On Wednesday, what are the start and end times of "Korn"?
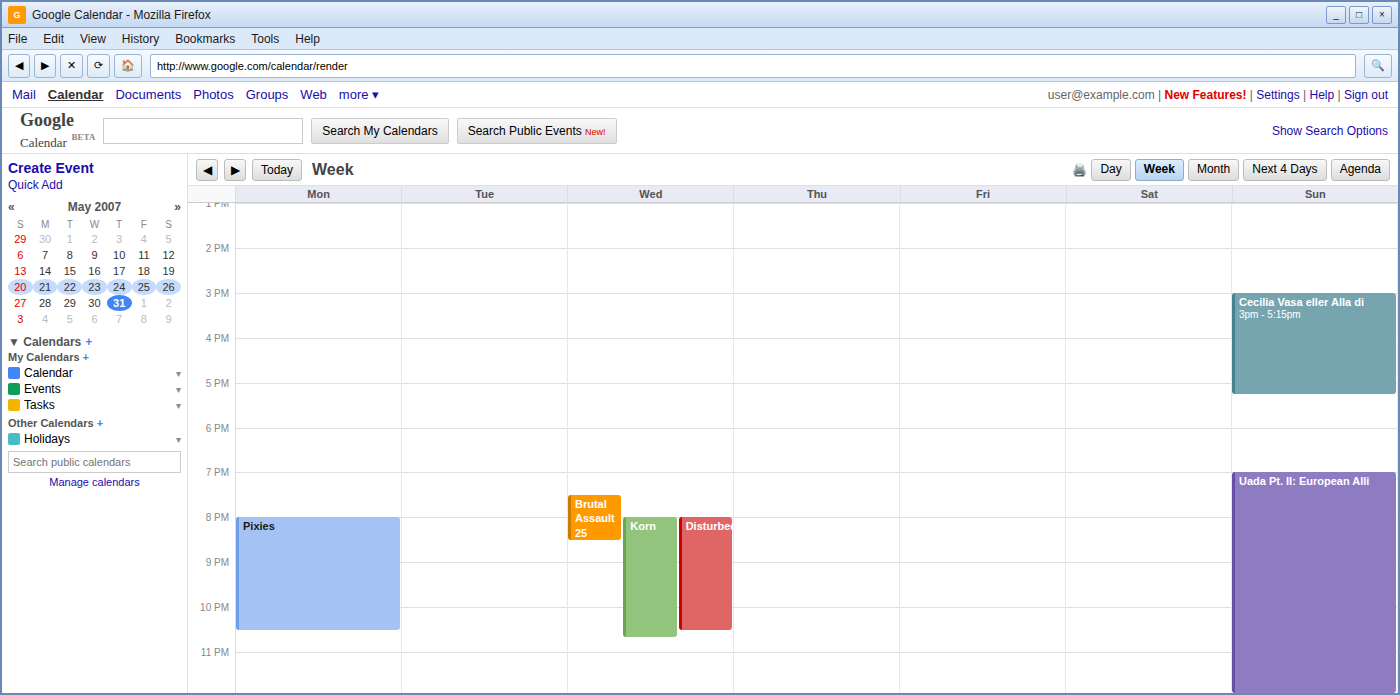
20:00 to 22:40